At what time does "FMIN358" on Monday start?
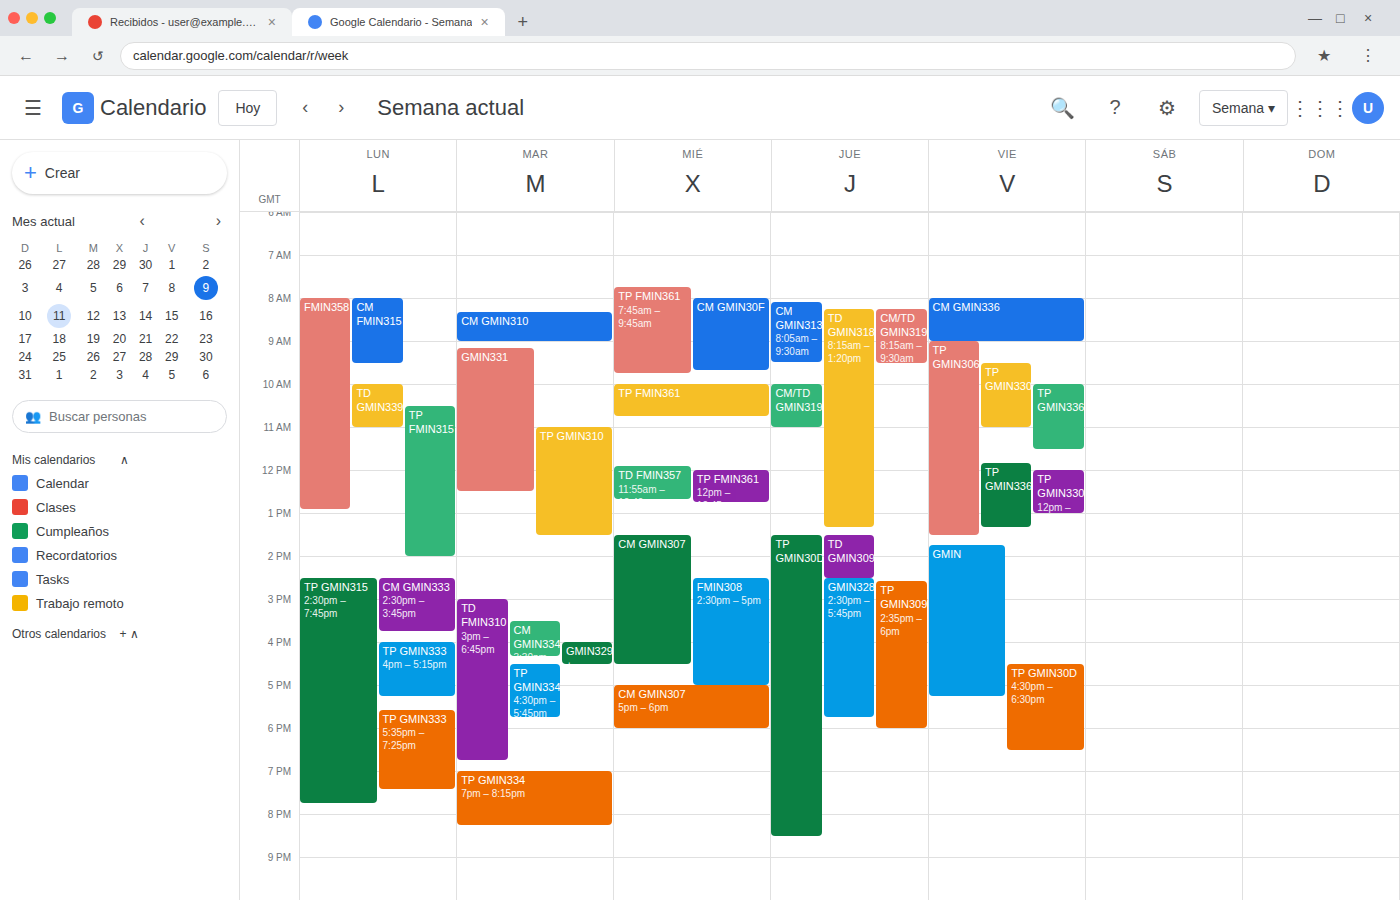
8:00 AM